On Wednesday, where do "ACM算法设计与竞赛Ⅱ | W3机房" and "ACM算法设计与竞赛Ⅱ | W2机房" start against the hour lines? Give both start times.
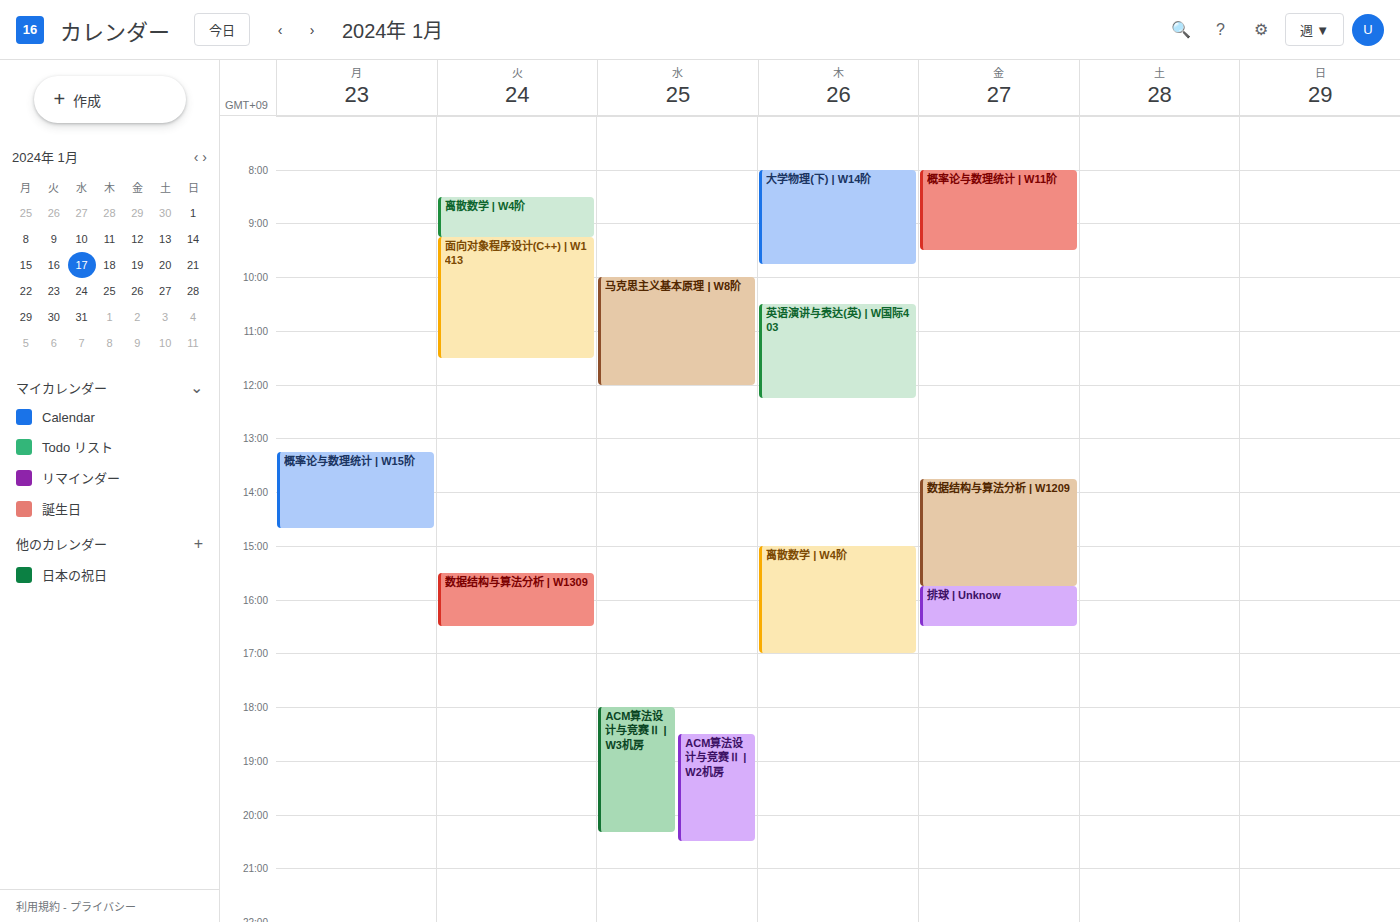
"ACM算法设计与竞赛Ⅱ | W3机房": 6:00 PM, exactly on the 6 PM line. "ACM算法设计与竞赛Ⅱ | W2机房": 6:30 PM, halfway between the 6 PM and 7 PM lines.